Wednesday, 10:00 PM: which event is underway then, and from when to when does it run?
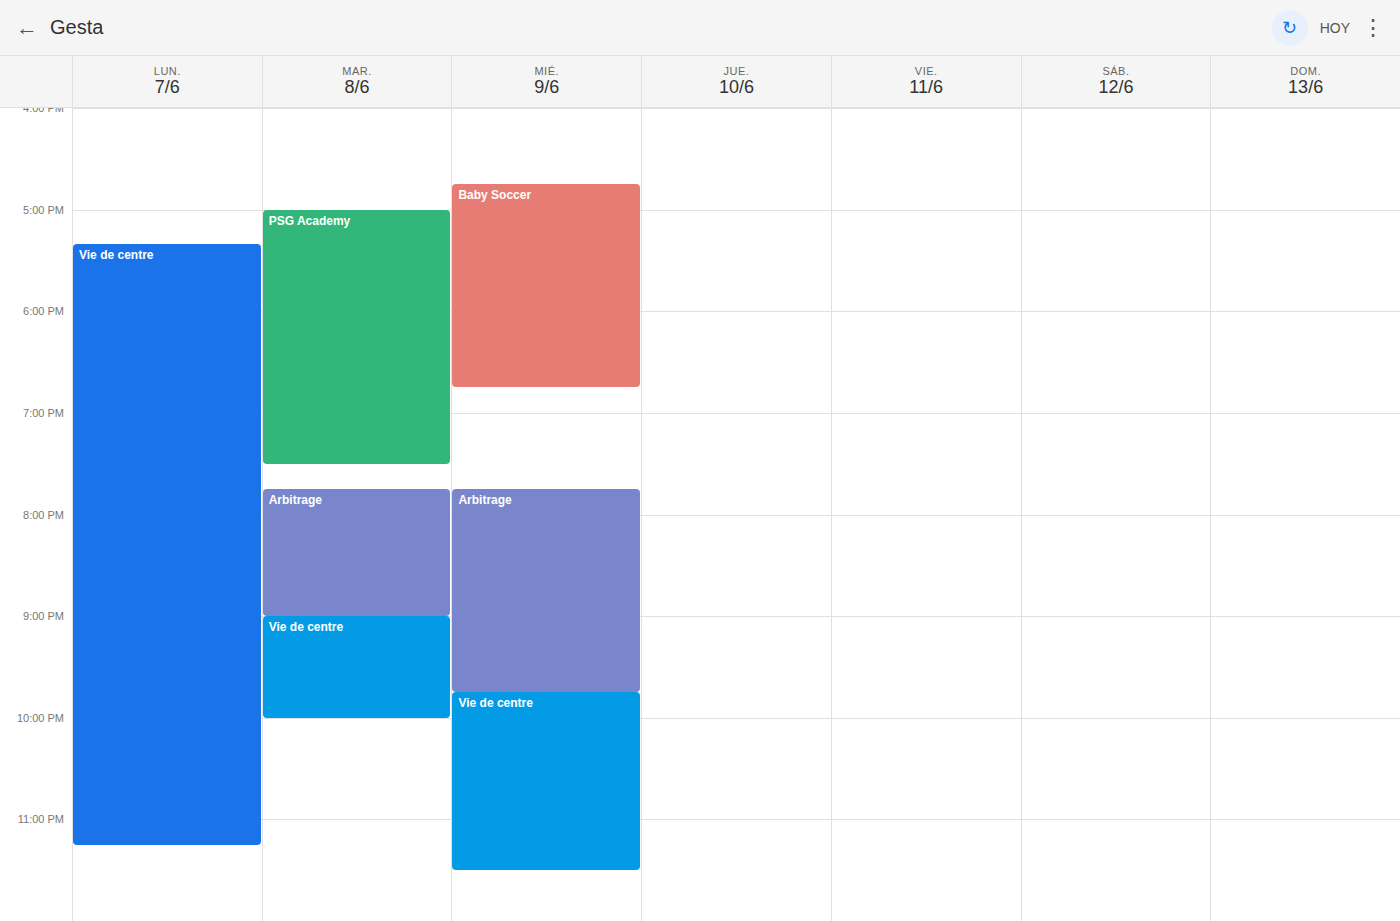
"Vie de centre", 9:45 PM to 11:30 PM